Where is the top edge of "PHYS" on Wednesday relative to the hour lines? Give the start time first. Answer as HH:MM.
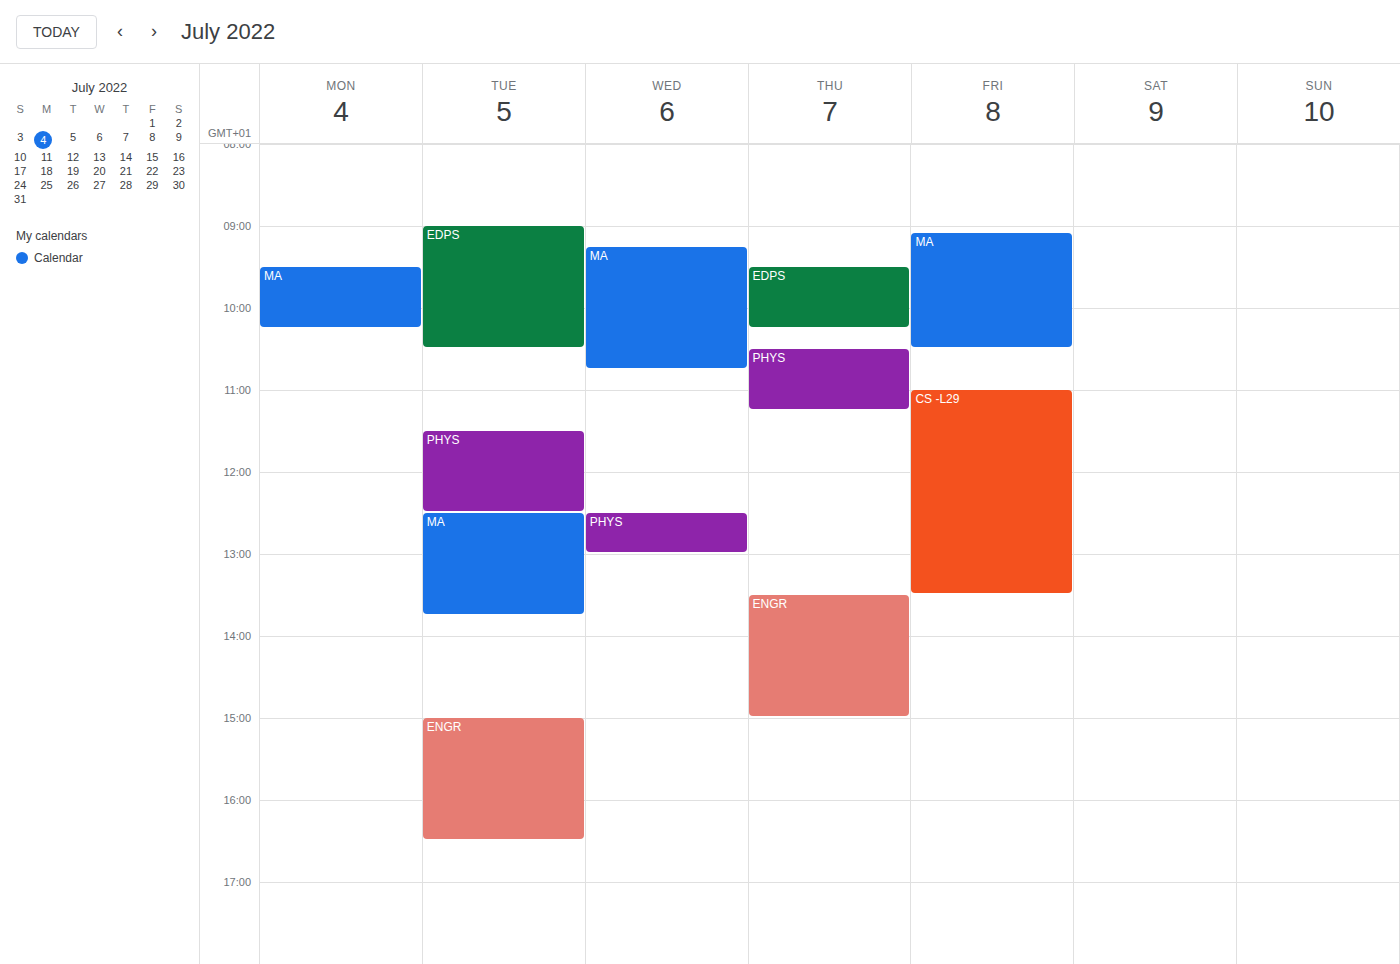
12:30 -- halfway between the 12:00 and 13:00 lines.